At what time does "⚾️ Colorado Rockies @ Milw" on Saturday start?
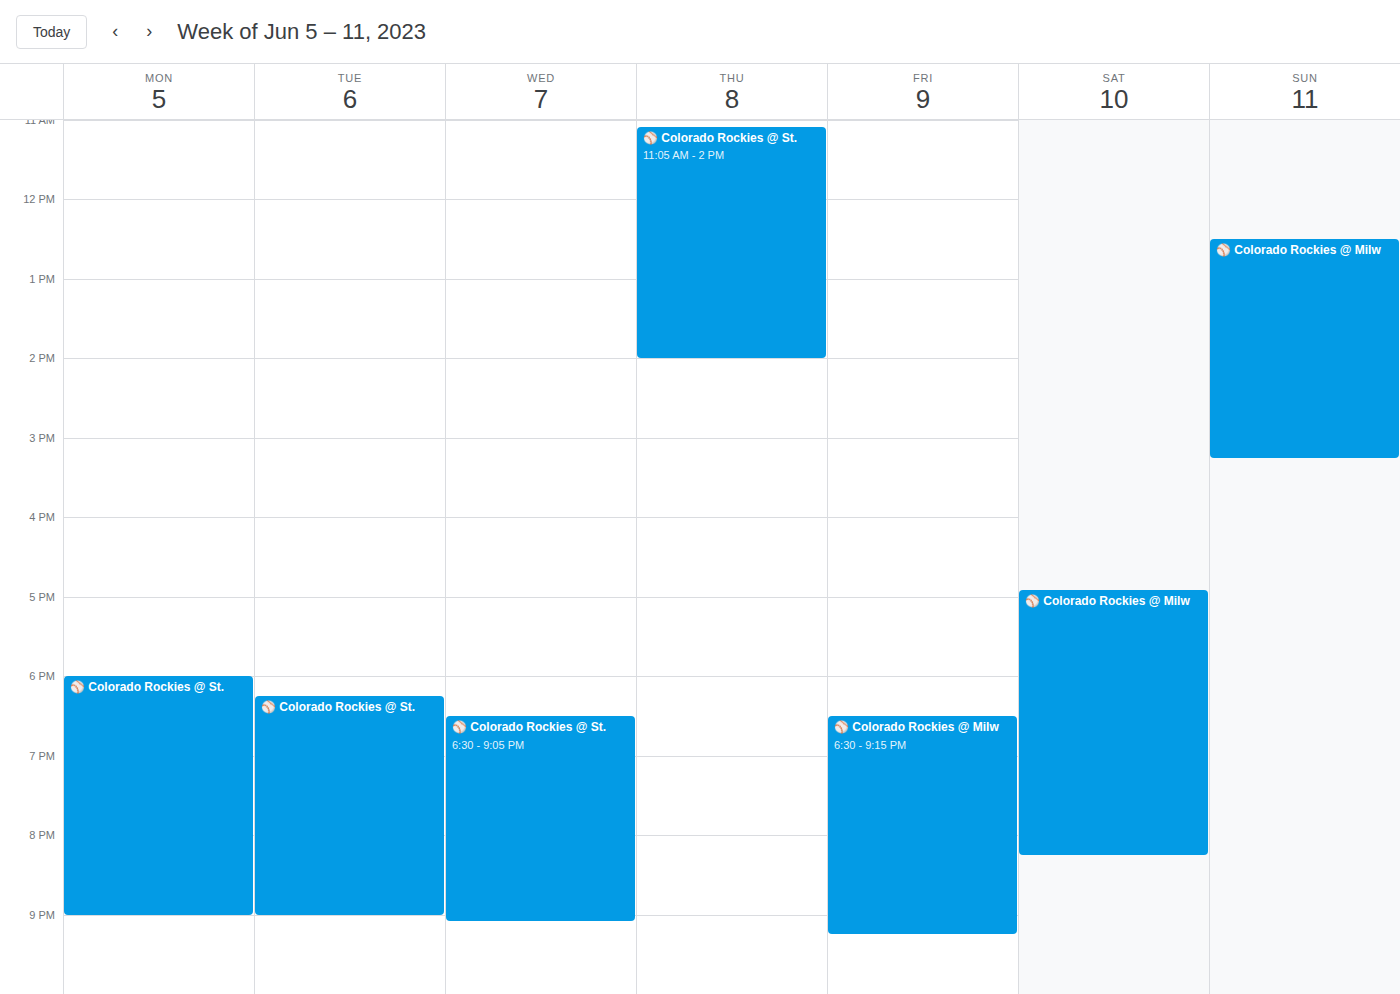
4:55 PM